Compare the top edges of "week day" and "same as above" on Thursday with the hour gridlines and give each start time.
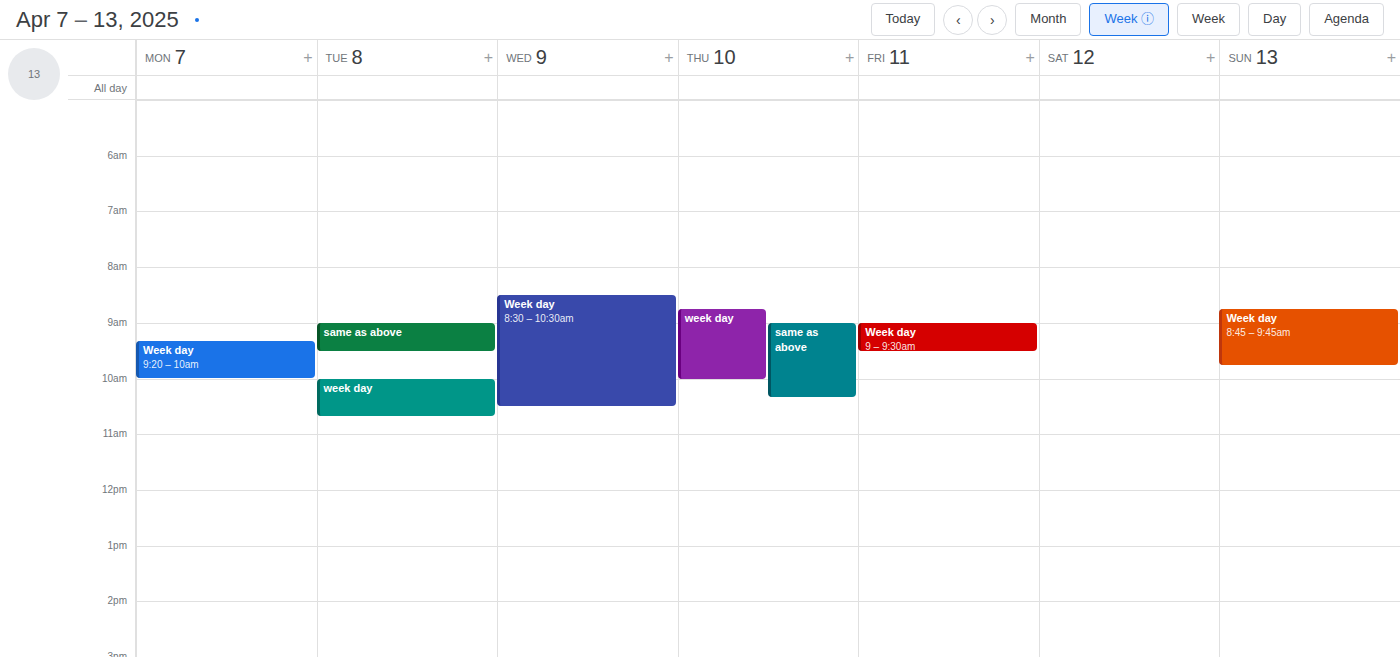
"week day": 8:45 AM, neither: three quarters of the way from the 8 AM line to the 9 AM line. "same as above": 9:00 AM, exactly on the 9 AM line.